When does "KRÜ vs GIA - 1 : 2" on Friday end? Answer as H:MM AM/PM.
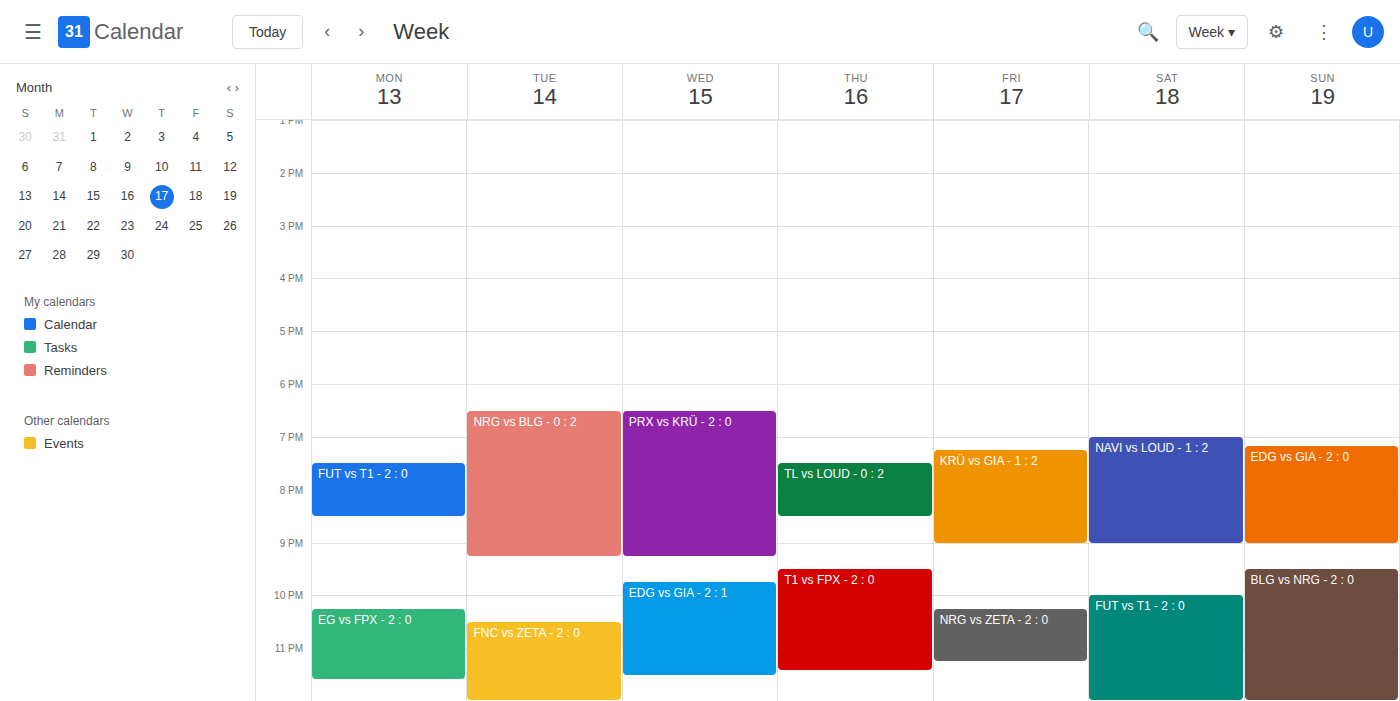
9:00 PM